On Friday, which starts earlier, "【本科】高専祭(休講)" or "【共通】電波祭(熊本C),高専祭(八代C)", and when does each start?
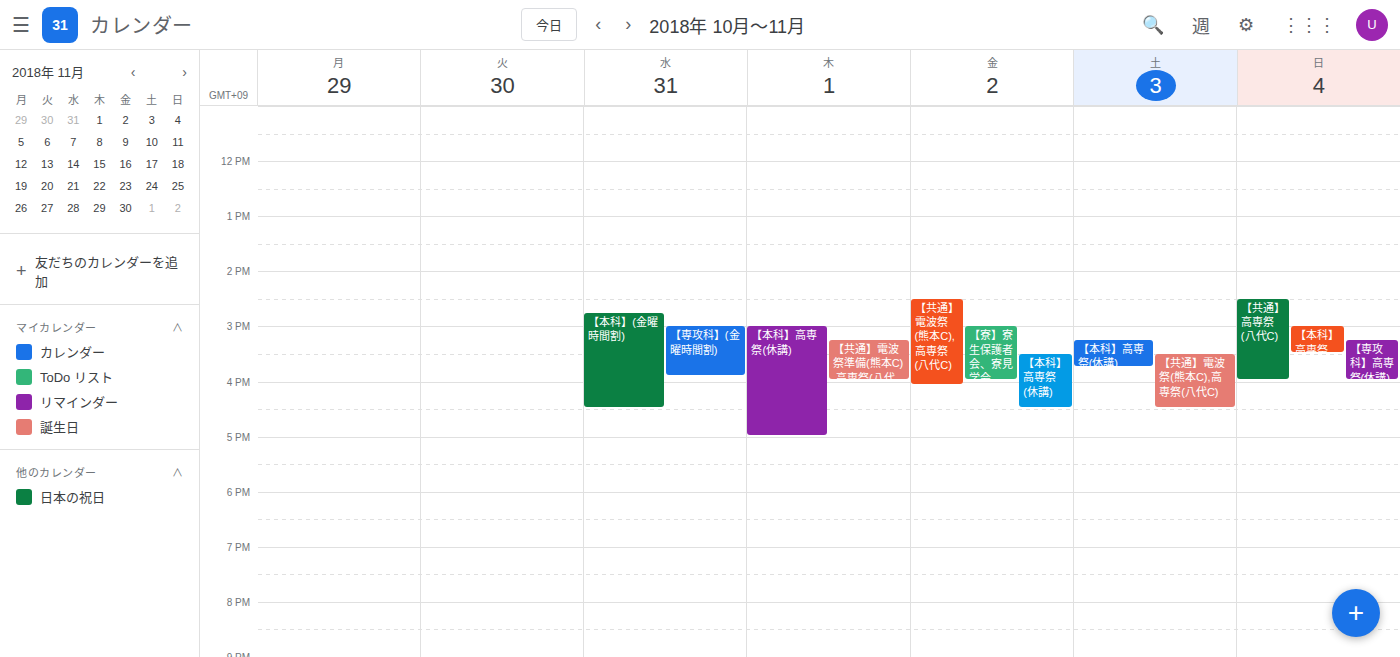
"【共通】電波祭(熊本C),高専祭(八代C)" 14:30; "【本科】高専祭(休講)" 15:30.